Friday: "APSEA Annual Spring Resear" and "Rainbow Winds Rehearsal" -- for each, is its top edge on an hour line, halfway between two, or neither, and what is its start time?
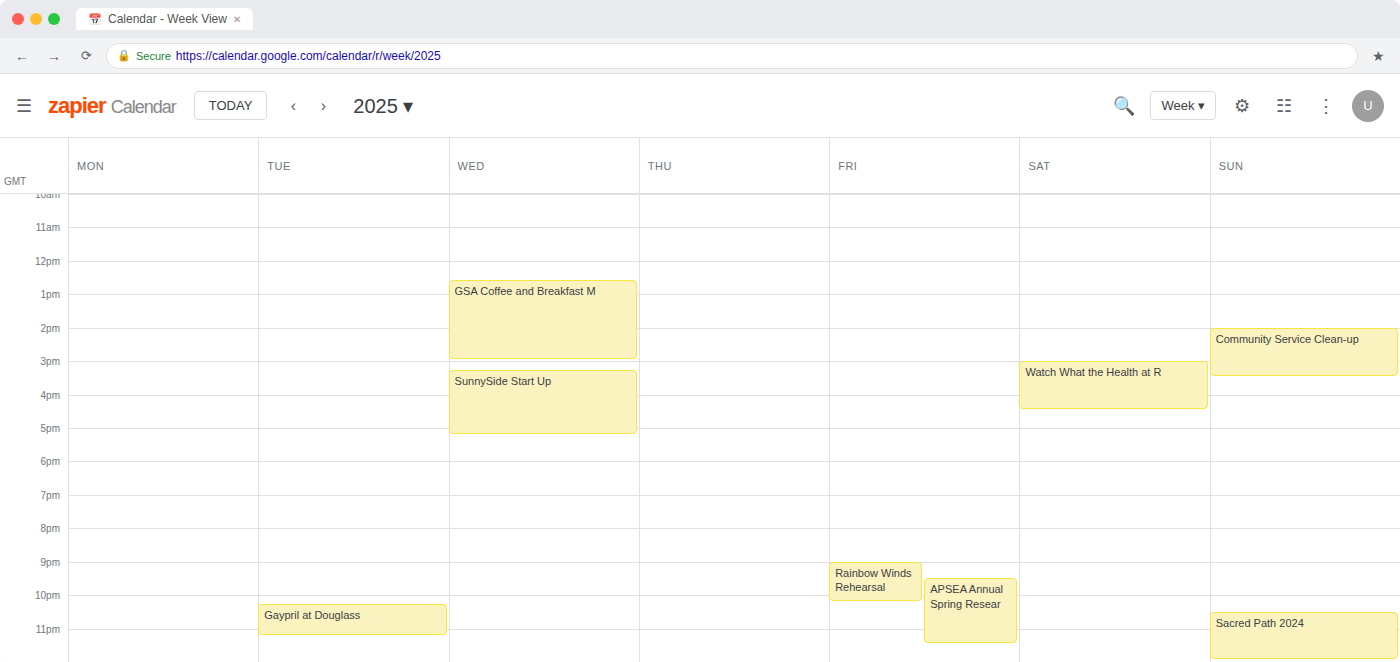
"APSEA Annual Spring Resear": 9:30 PM, halfway between the 9 PM and 10 PM lines. "Rainbow Winds Rehearsal": 9:00 PM, exactly on the 9 PM line.